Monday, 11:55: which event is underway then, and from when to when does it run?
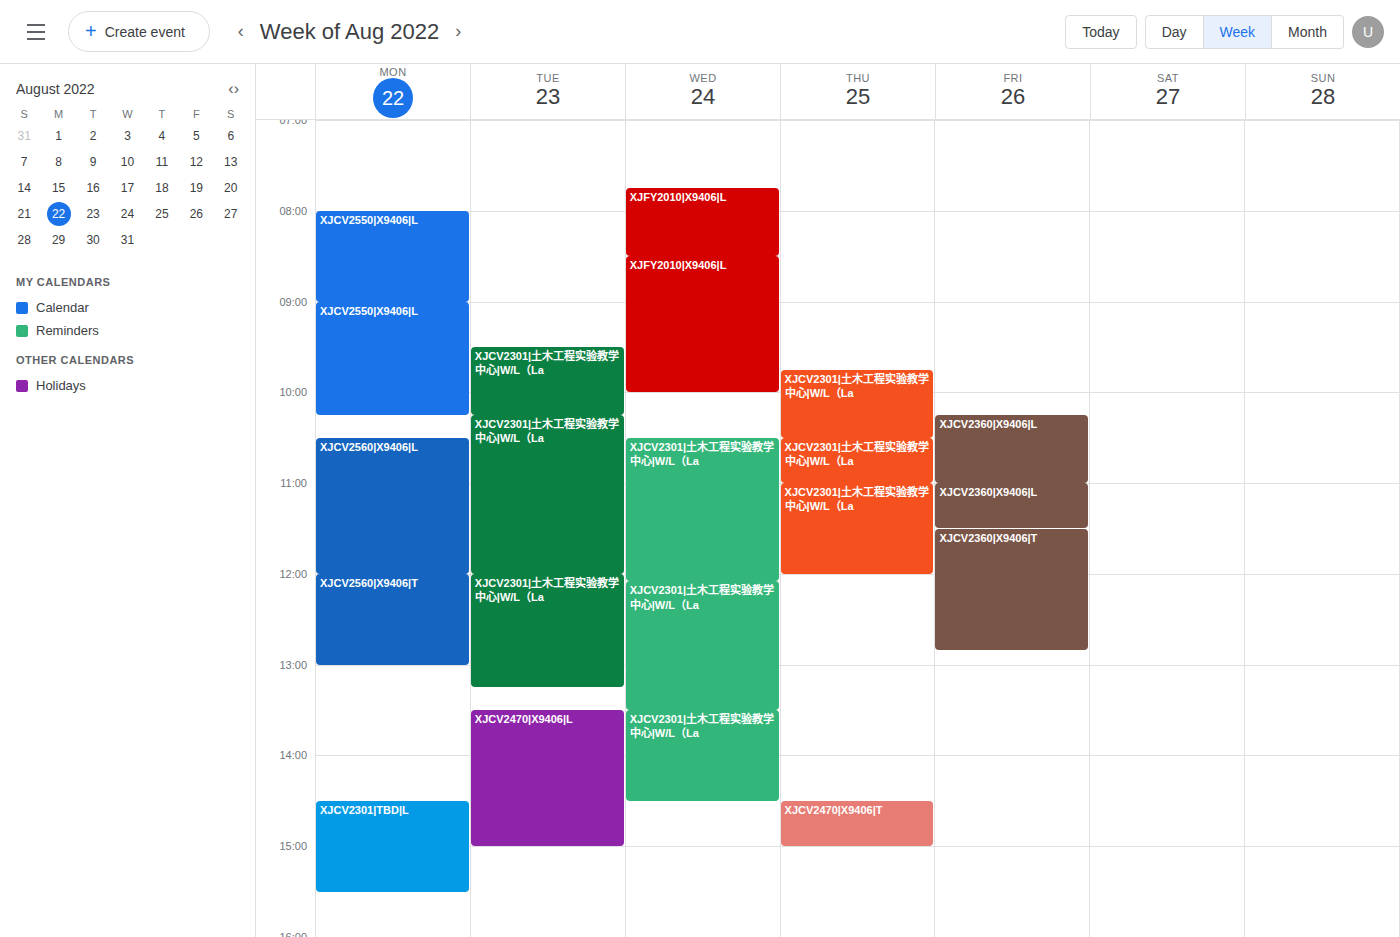
"XJCV2560|X9406|L", 10:30 to 12:00